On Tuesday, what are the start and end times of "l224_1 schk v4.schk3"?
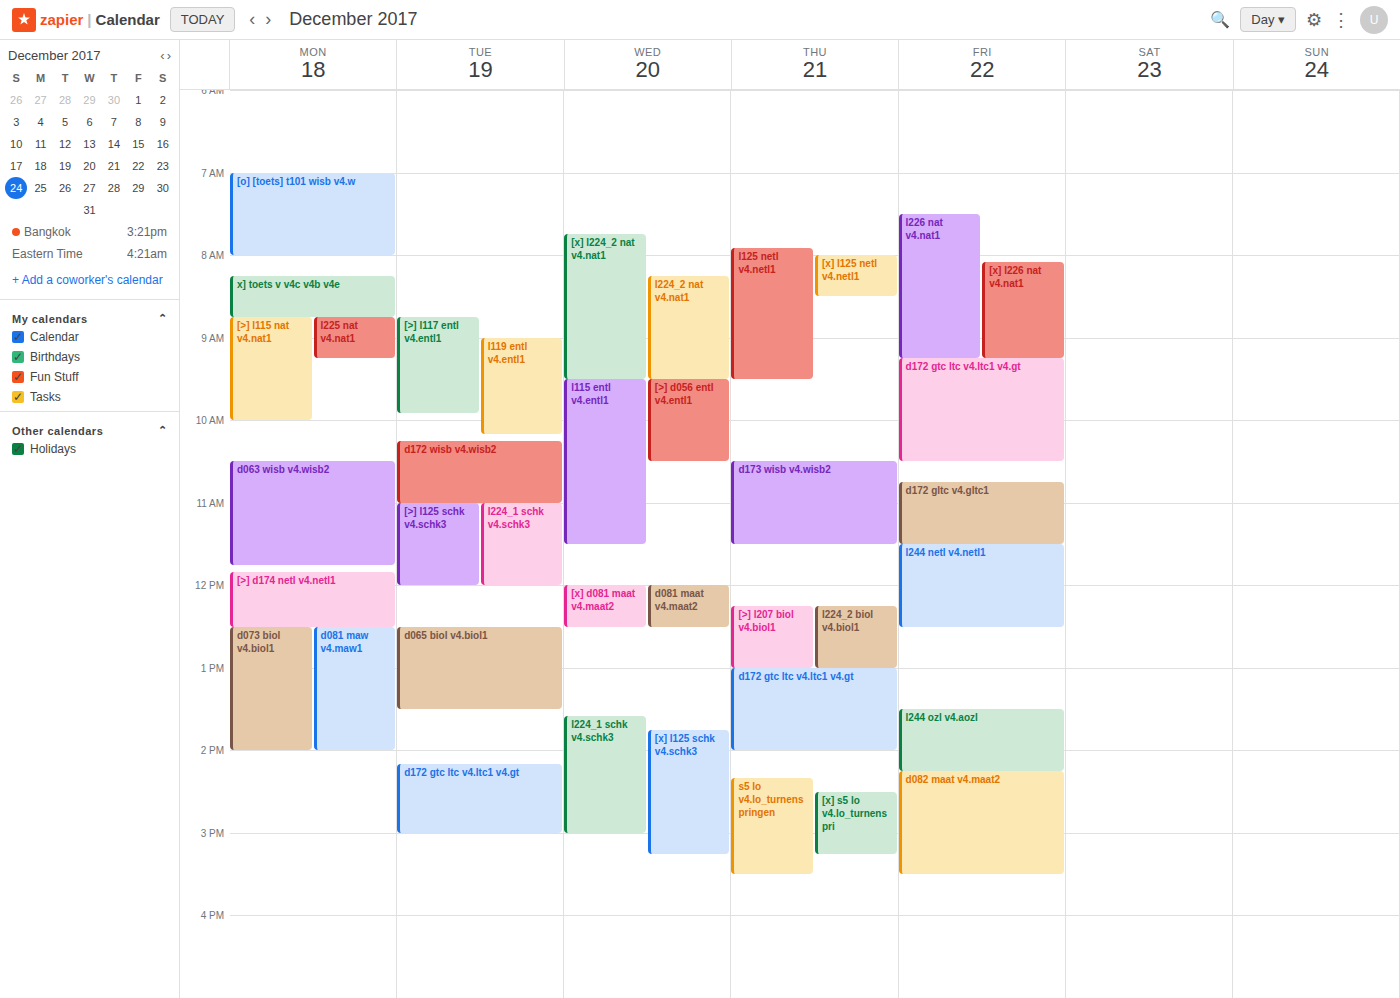
11:00 AM to 12:00 PM